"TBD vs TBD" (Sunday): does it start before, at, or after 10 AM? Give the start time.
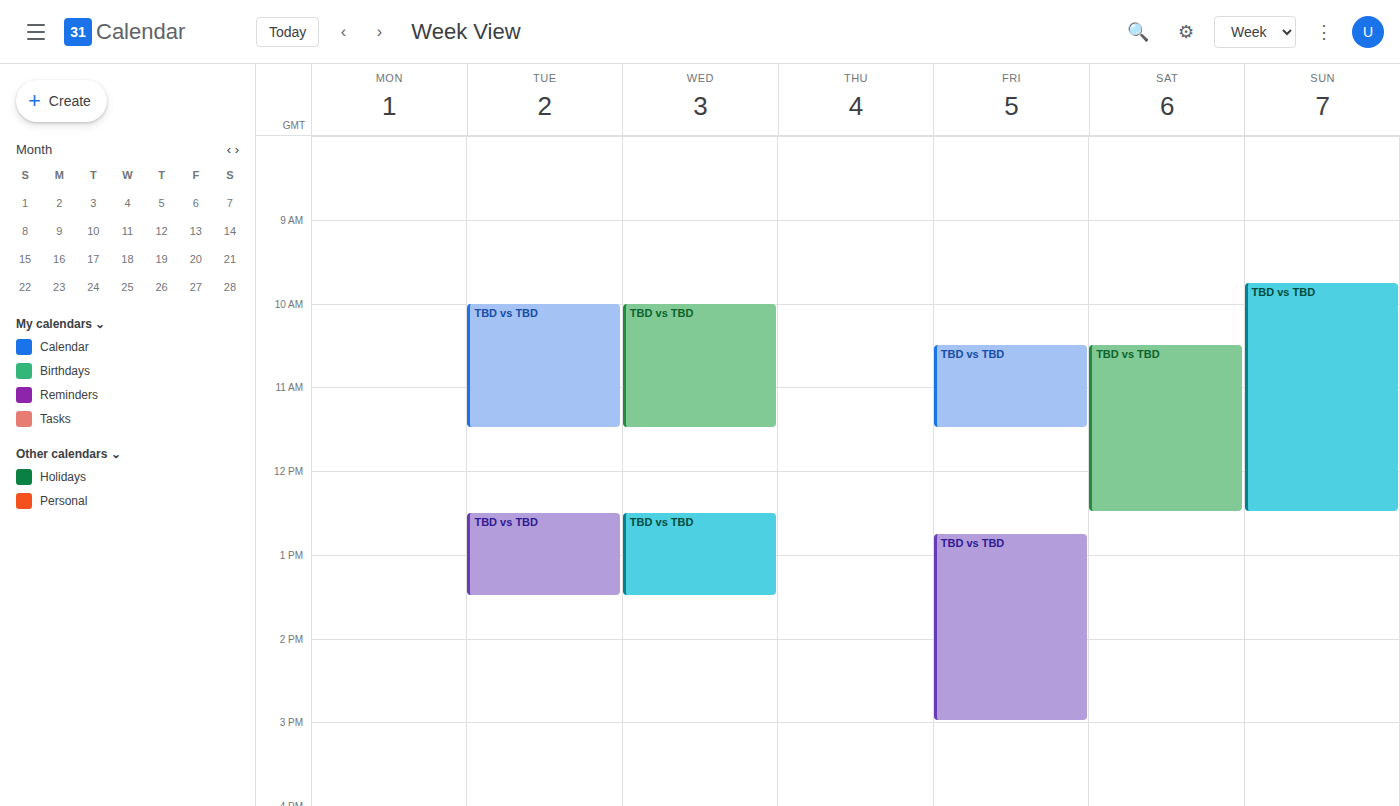
9:45 AM -- before 10 AM, 15 minutes above the 10 AM line.